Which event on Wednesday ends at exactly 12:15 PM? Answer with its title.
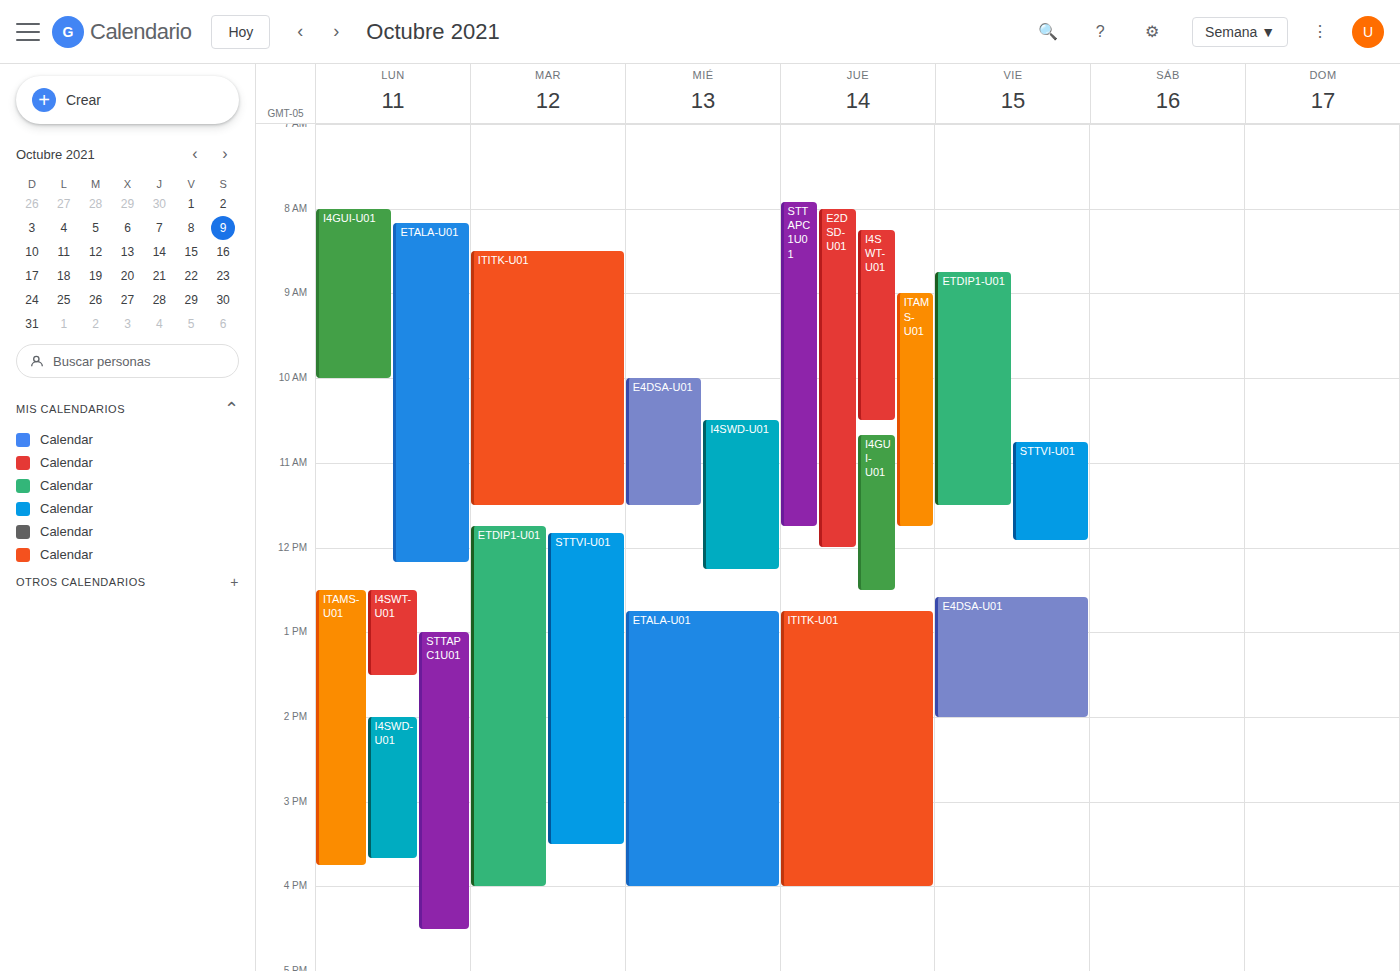
"I4SWD-U01"